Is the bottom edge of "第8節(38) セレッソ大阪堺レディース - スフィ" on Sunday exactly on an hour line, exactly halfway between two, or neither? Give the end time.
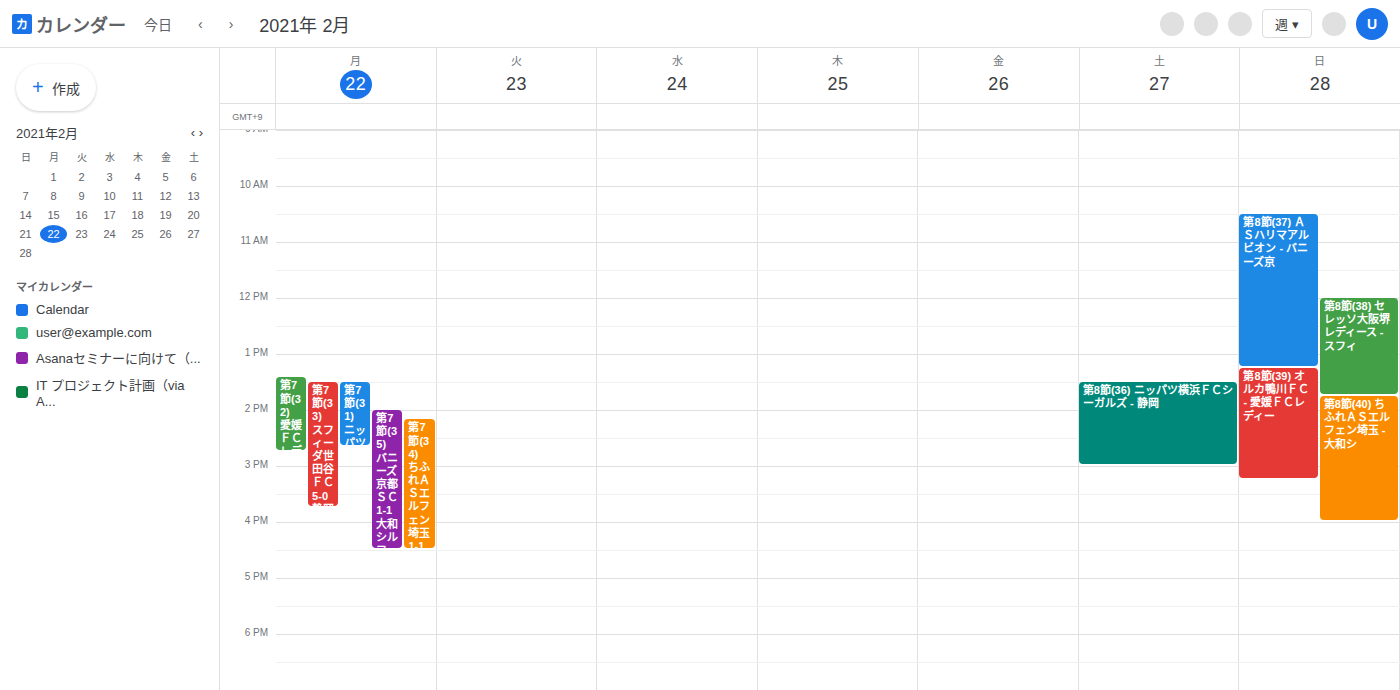
1:45 PM -- neither: three quarters of the way from the 1 PM line to the 2 PM line.